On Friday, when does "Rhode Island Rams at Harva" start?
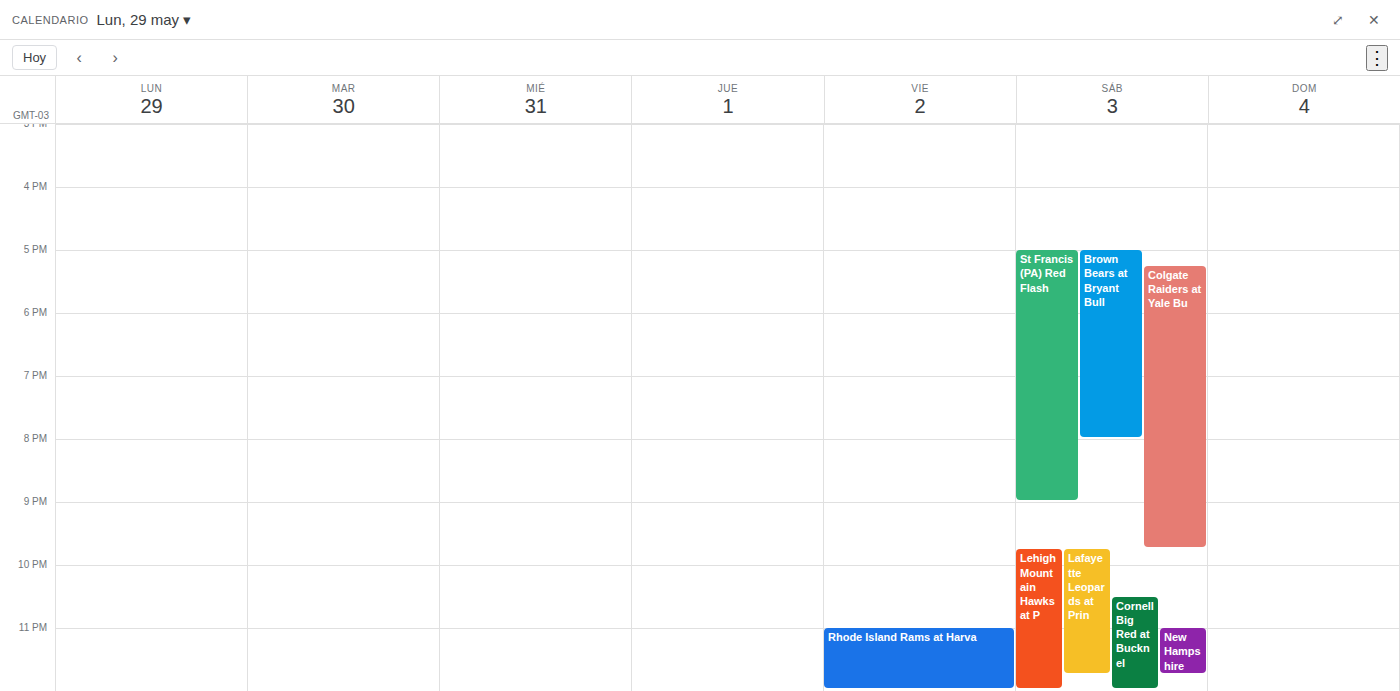
11:00 PM